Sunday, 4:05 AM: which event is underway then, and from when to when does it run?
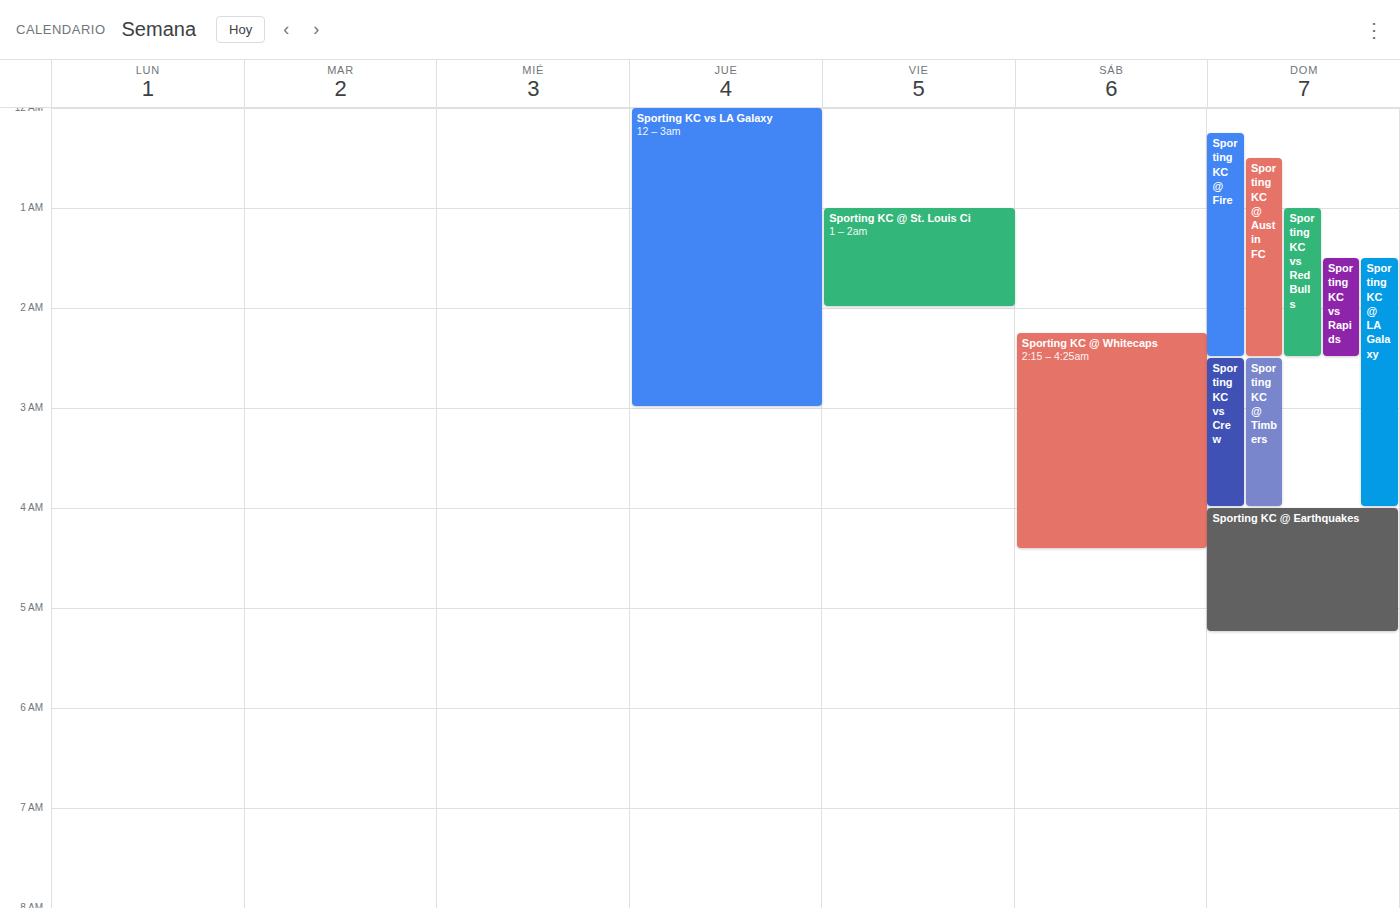
"Sporting KC @ Earthquakes", 4:00 AM to 5:15 AM